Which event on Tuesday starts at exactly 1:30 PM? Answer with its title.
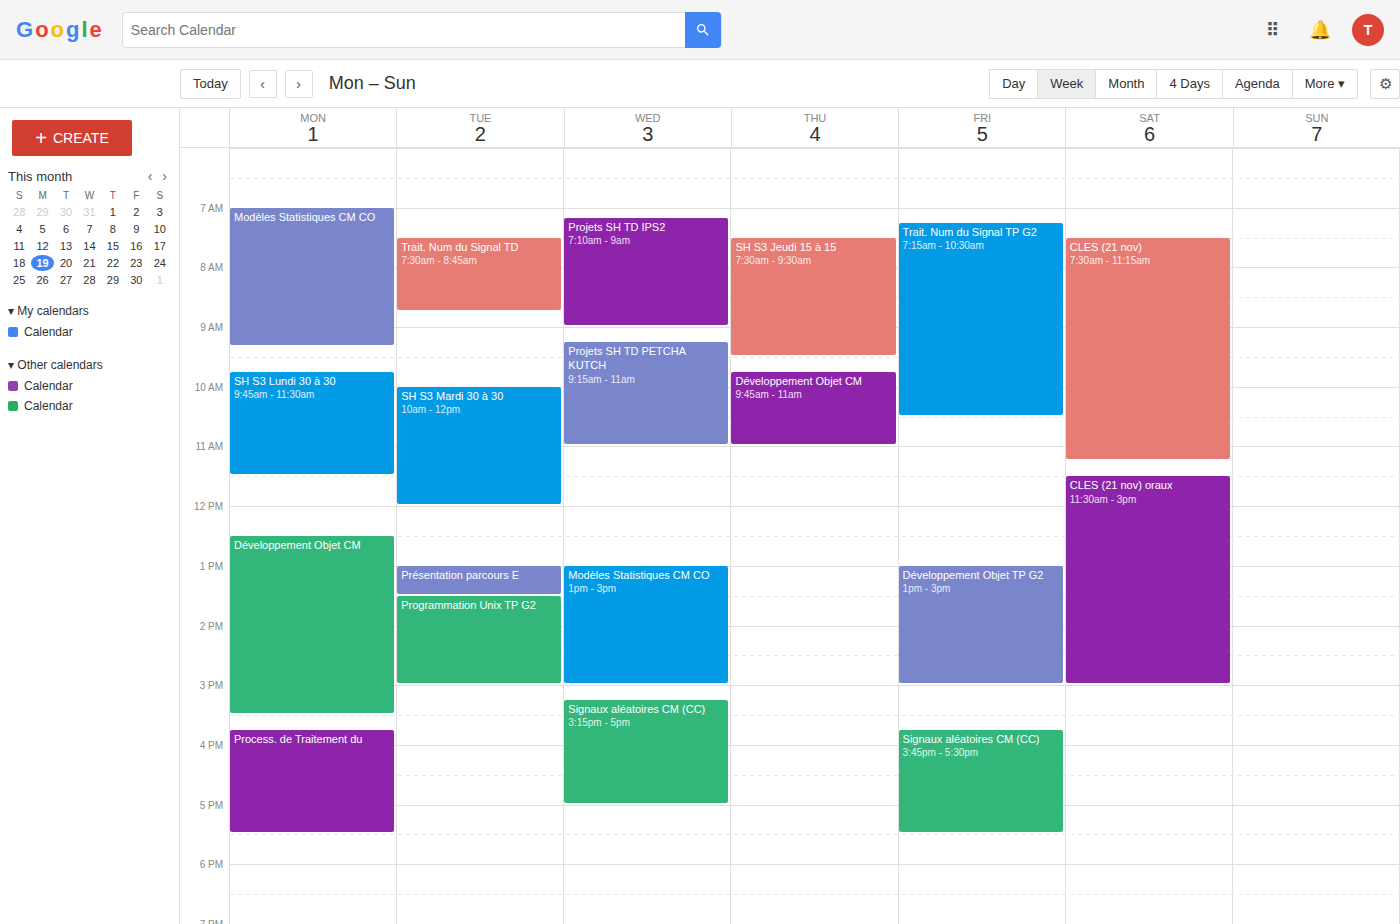
"Programmation Unix TP G2"